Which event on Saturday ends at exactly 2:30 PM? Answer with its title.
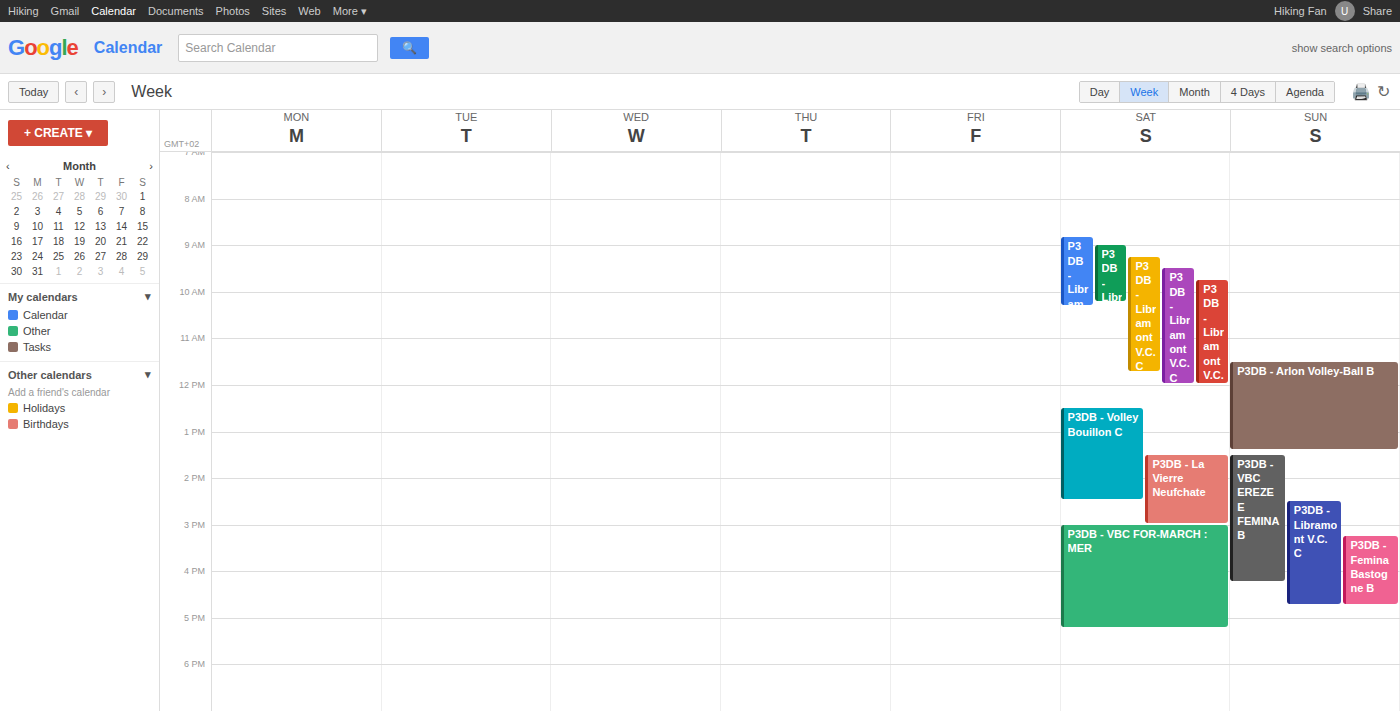
"P3DB - Volley Bouillon C"